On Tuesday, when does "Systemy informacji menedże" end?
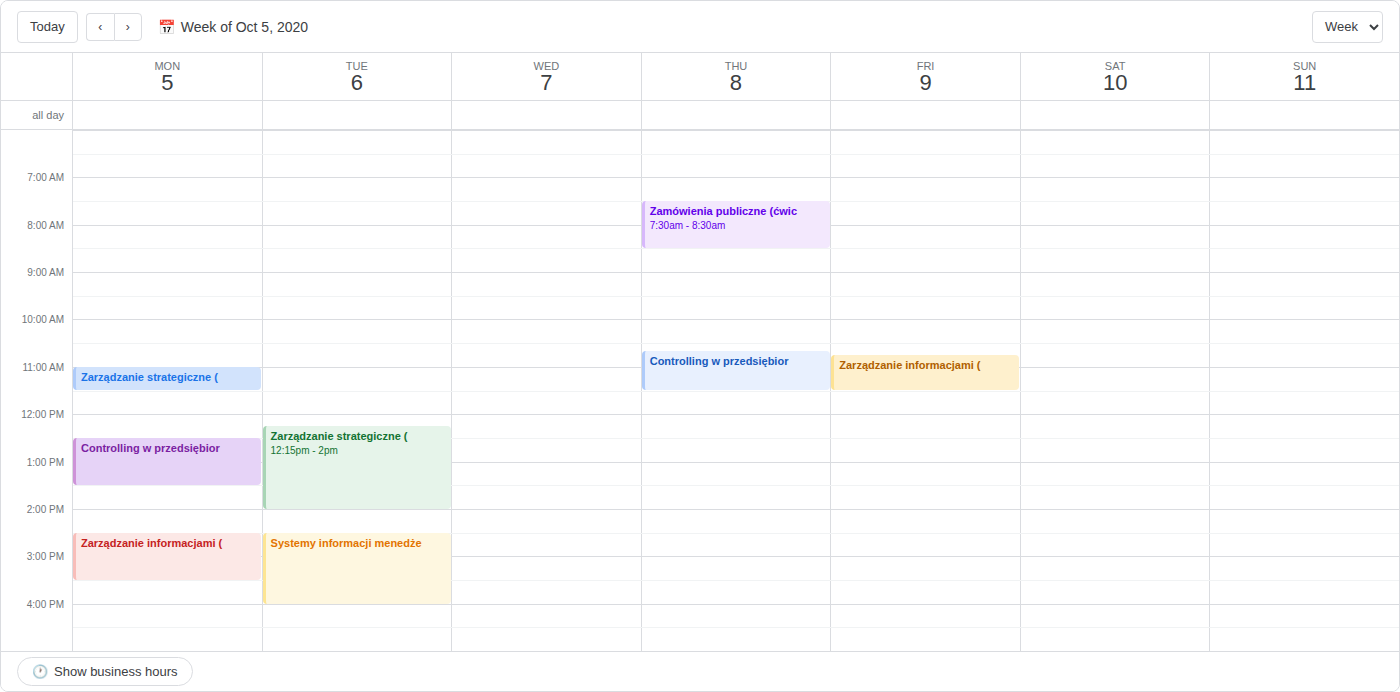
4:00 PM